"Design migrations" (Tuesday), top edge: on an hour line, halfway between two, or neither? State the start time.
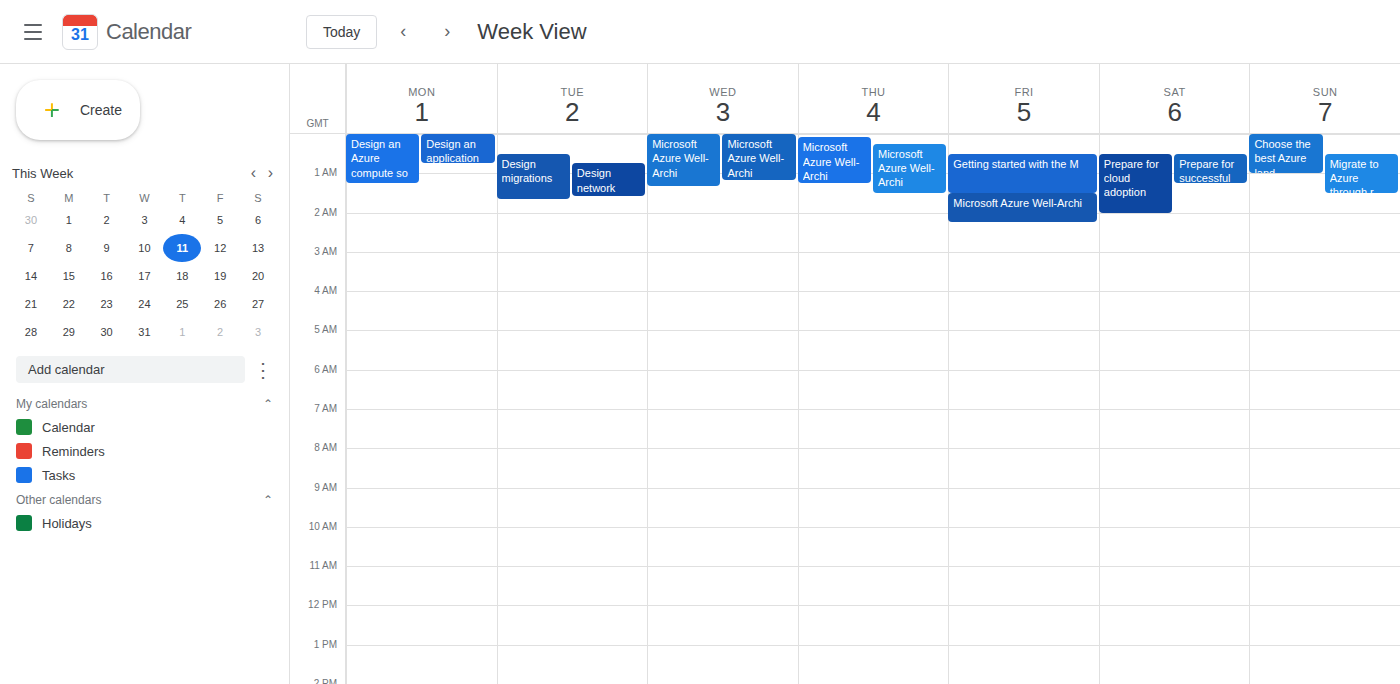
12:30 AM -- halfway between the 12 AM and 1 AM lines.